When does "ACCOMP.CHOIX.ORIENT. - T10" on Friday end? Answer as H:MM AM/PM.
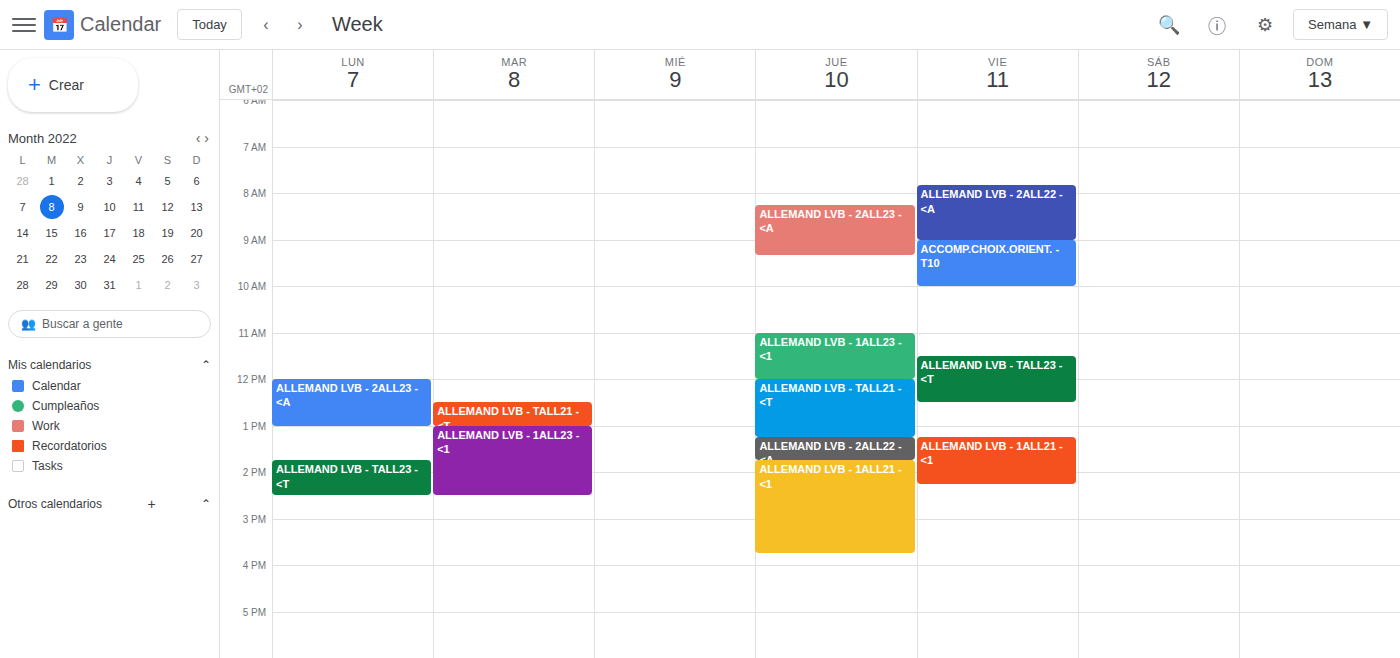
10:00 AM